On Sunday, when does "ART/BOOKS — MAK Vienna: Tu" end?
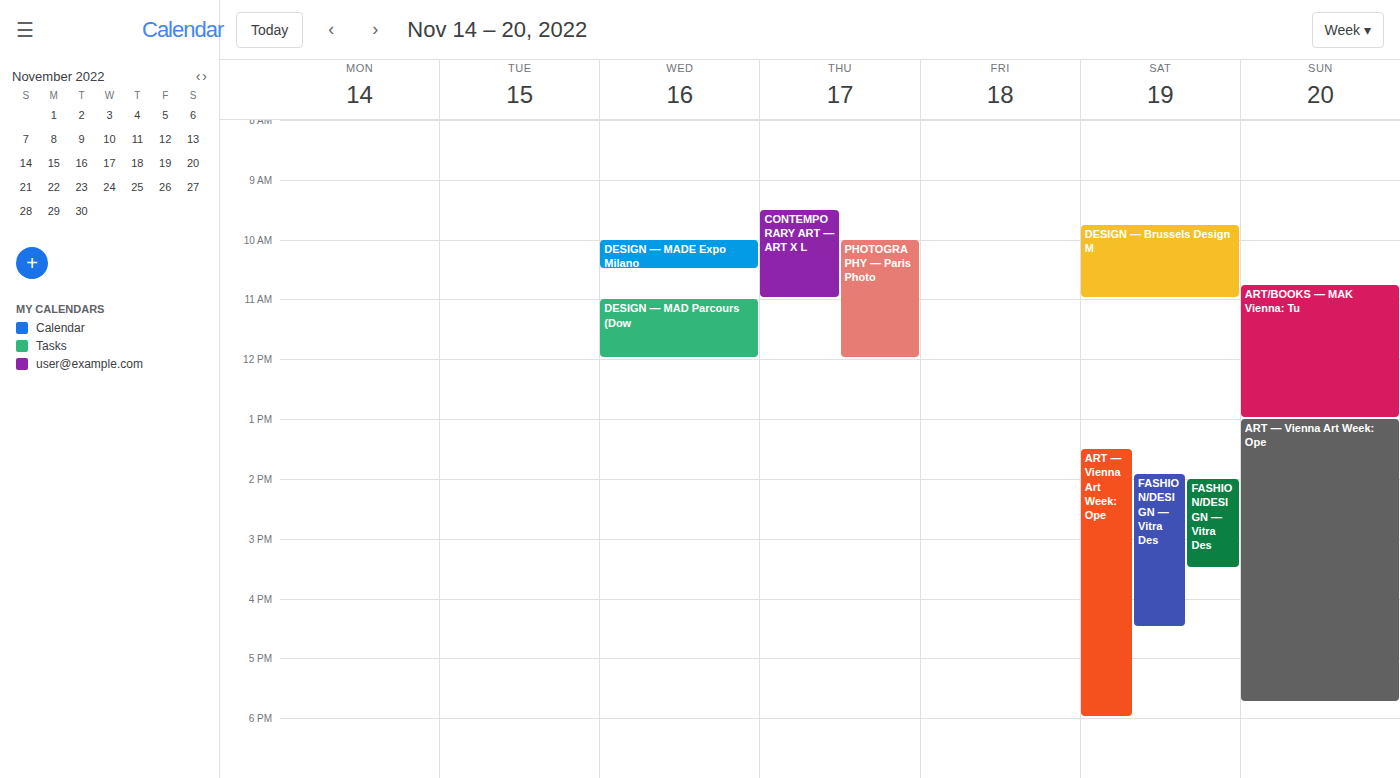
1:00 PM